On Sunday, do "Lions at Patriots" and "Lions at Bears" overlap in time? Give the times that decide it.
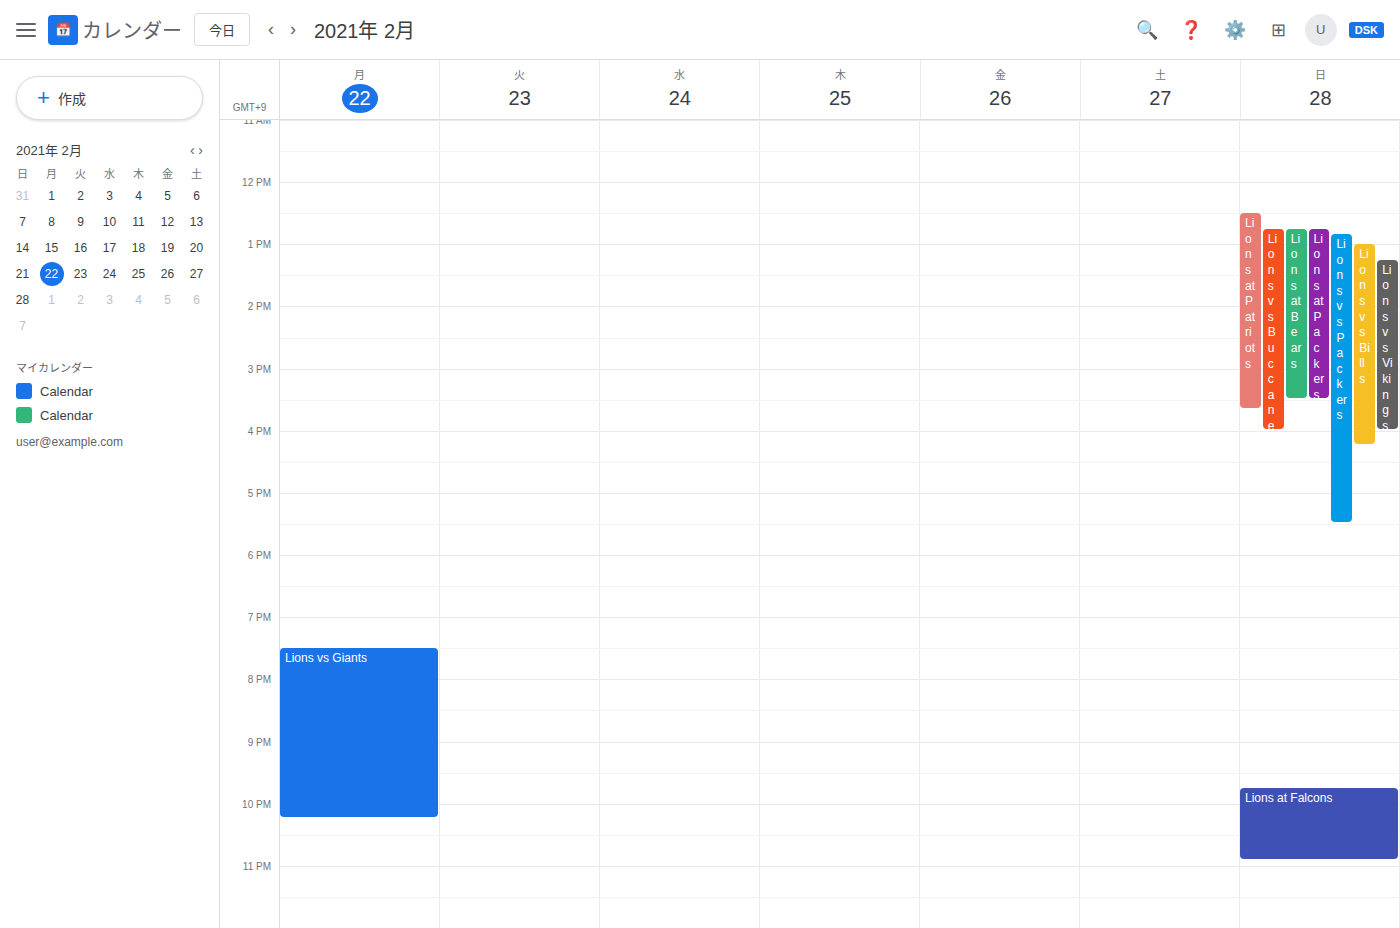
"Lions at Bears" runs 12:45 PM to 3:30 PM, inside "Lions at Patriots" -- they overlap.